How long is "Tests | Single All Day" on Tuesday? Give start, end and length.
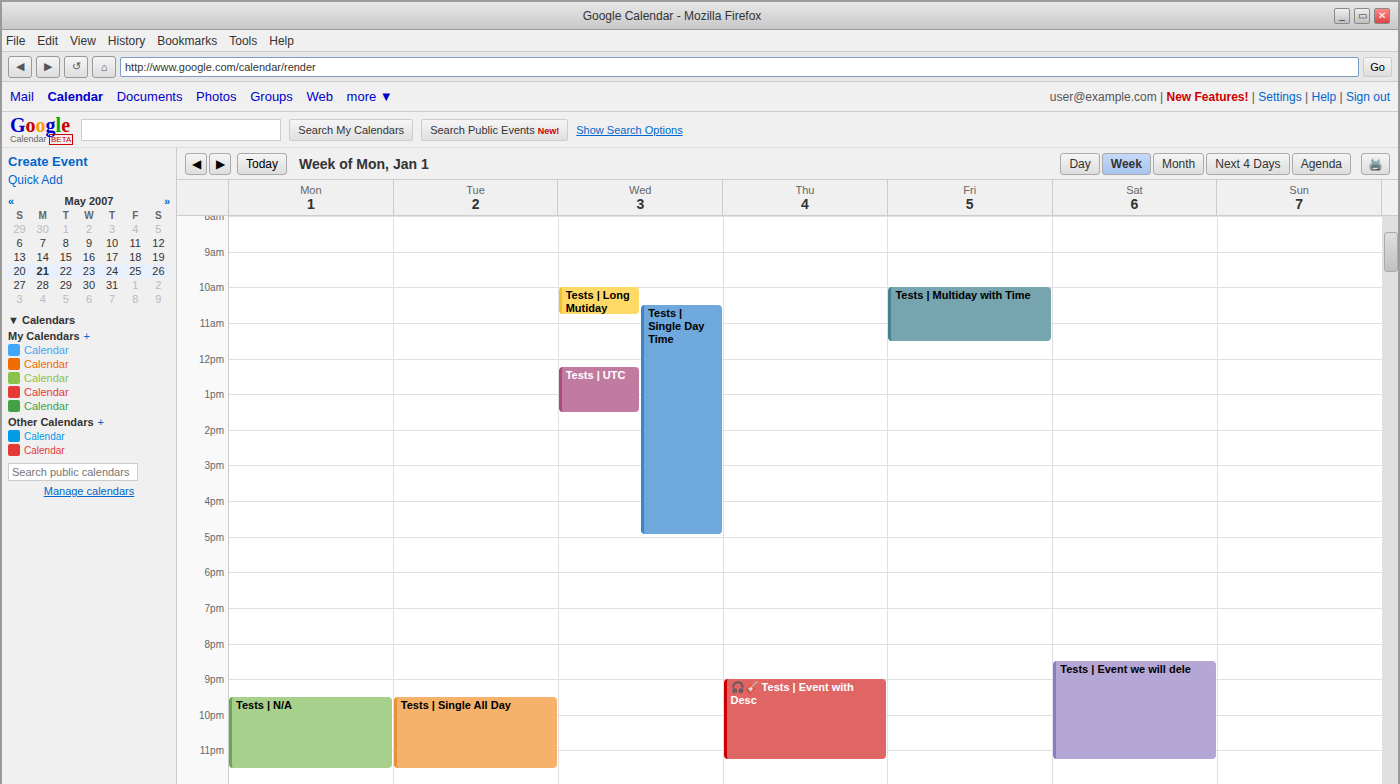
21:30 to 23:30, 2 hours